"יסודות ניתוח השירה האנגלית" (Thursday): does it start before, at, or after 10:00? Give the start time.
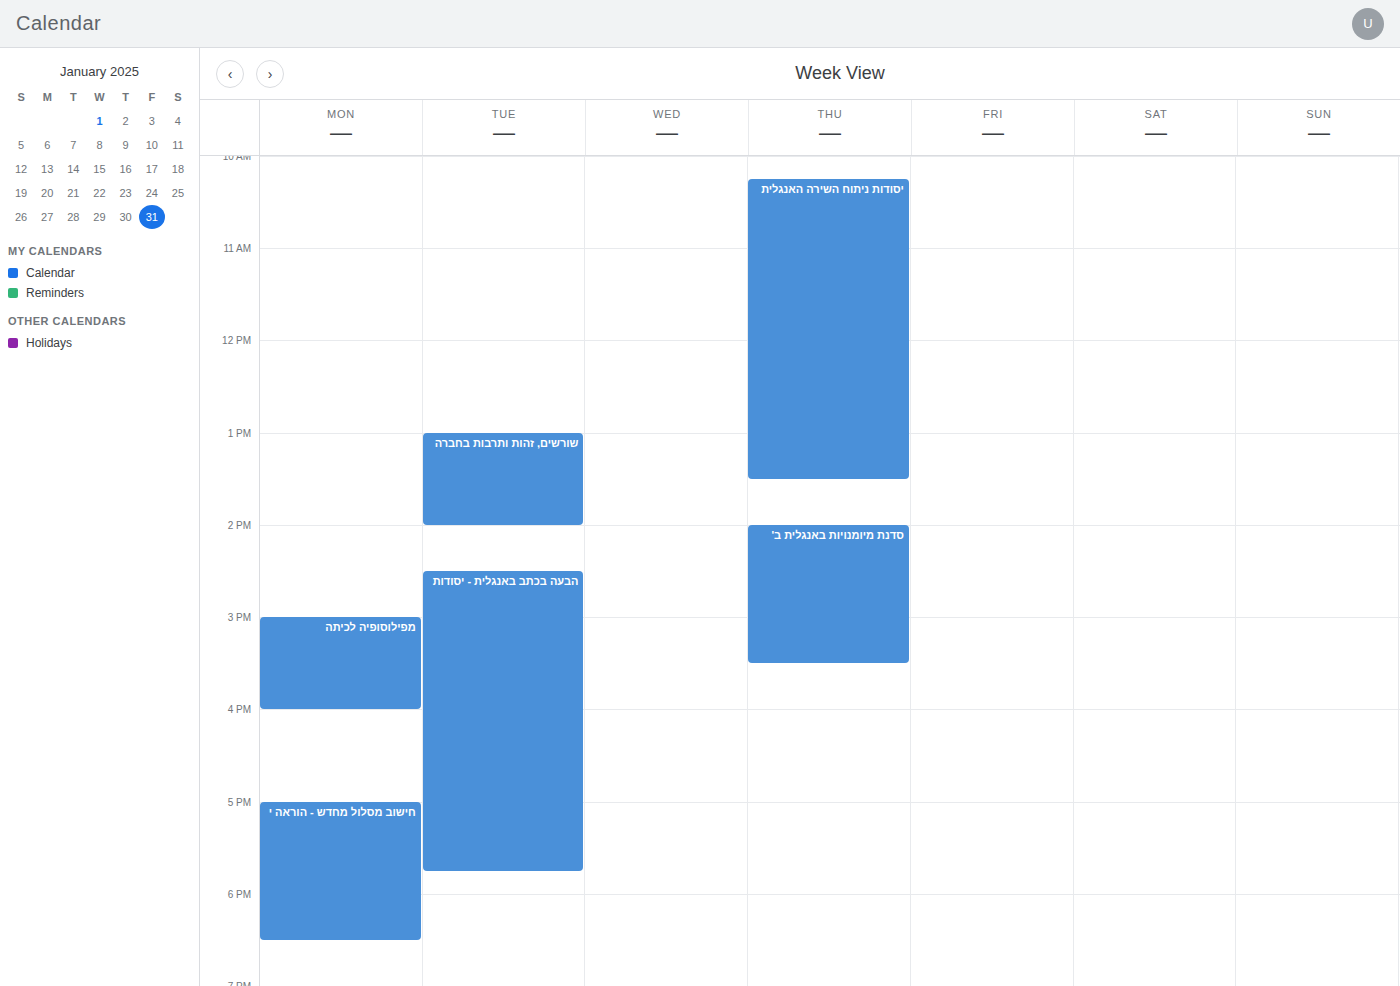
10:15 -- after 10:00, 15 minutes below the 10:00 line.